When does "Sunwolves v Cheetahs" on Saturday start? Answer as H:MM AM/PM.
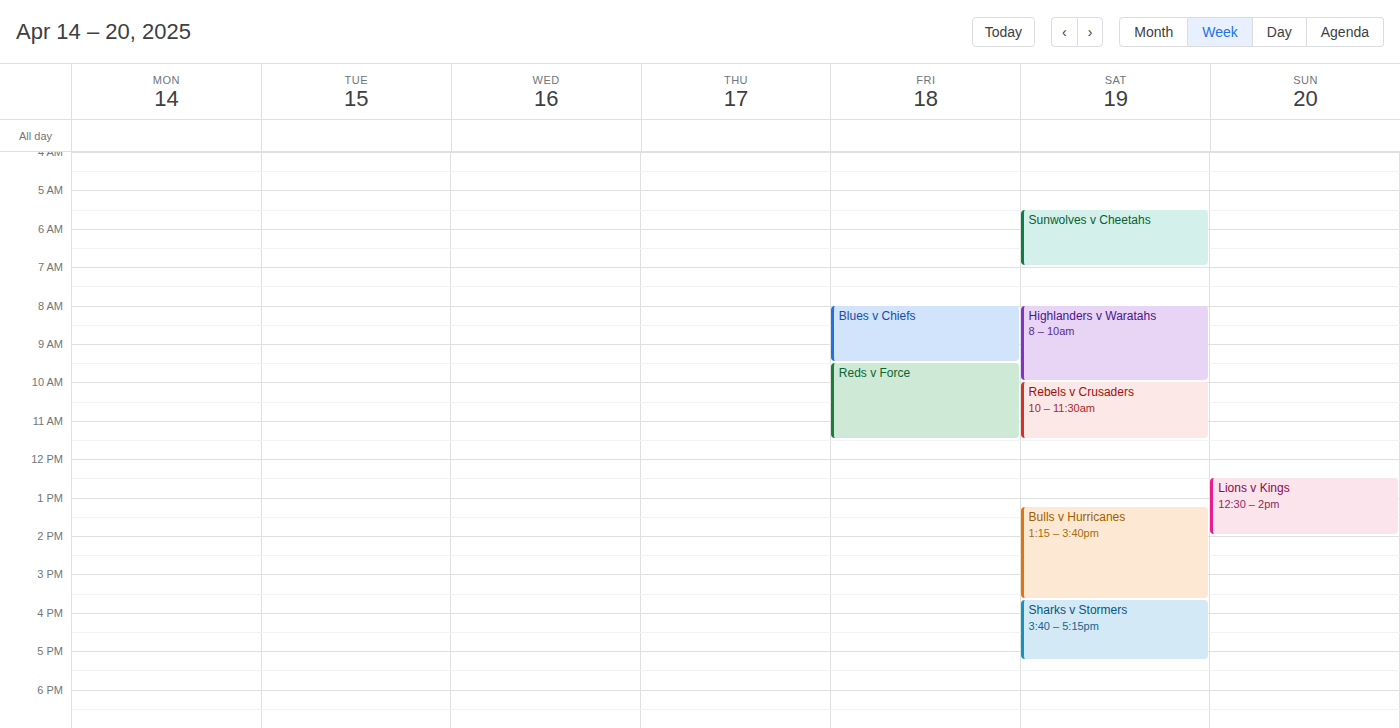
5:30 AM